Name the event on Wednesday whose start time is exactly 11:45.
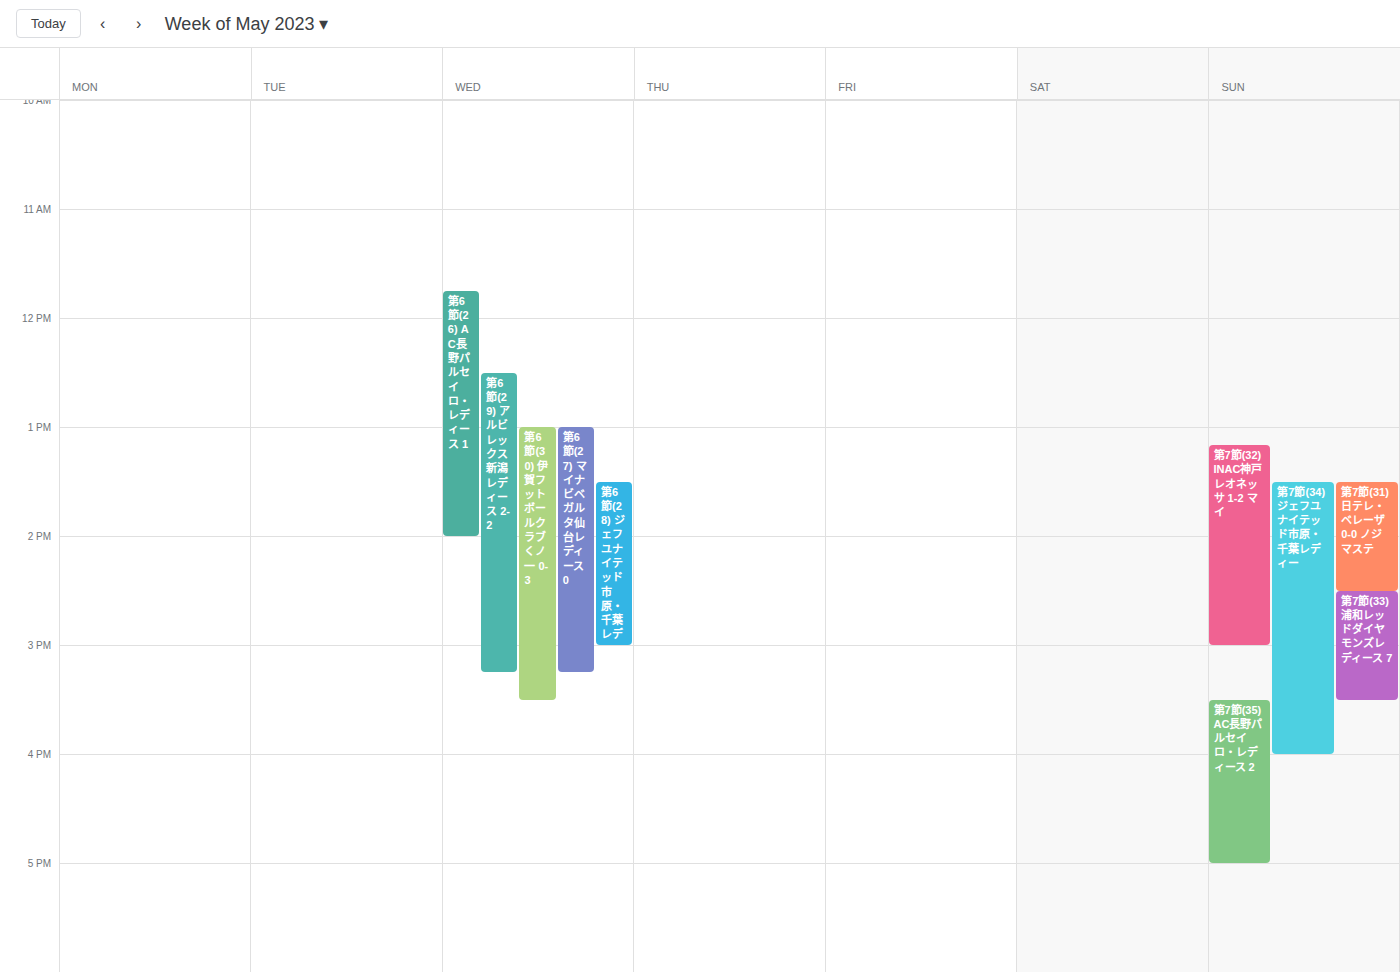
"第6節(26) AC長野パルセイロ・レディース 1"